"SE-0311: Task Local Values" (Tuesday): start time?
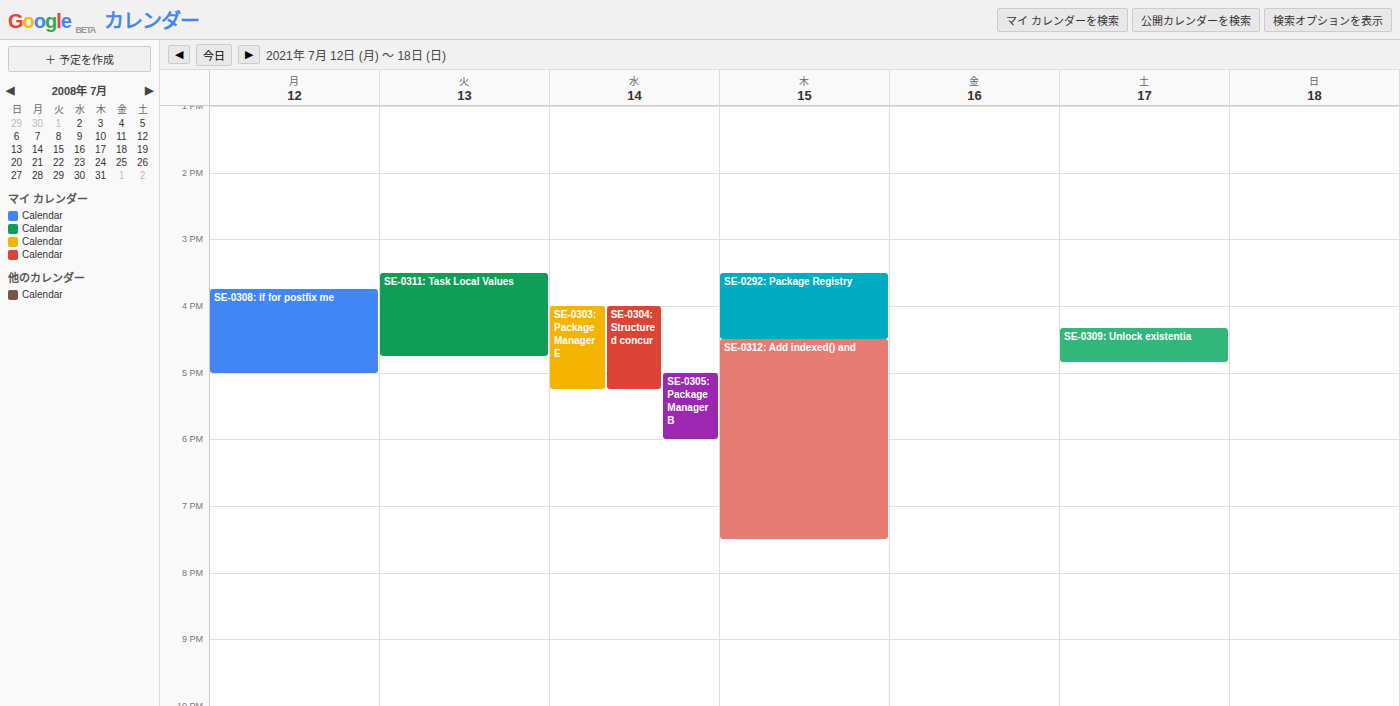
3:30 PM